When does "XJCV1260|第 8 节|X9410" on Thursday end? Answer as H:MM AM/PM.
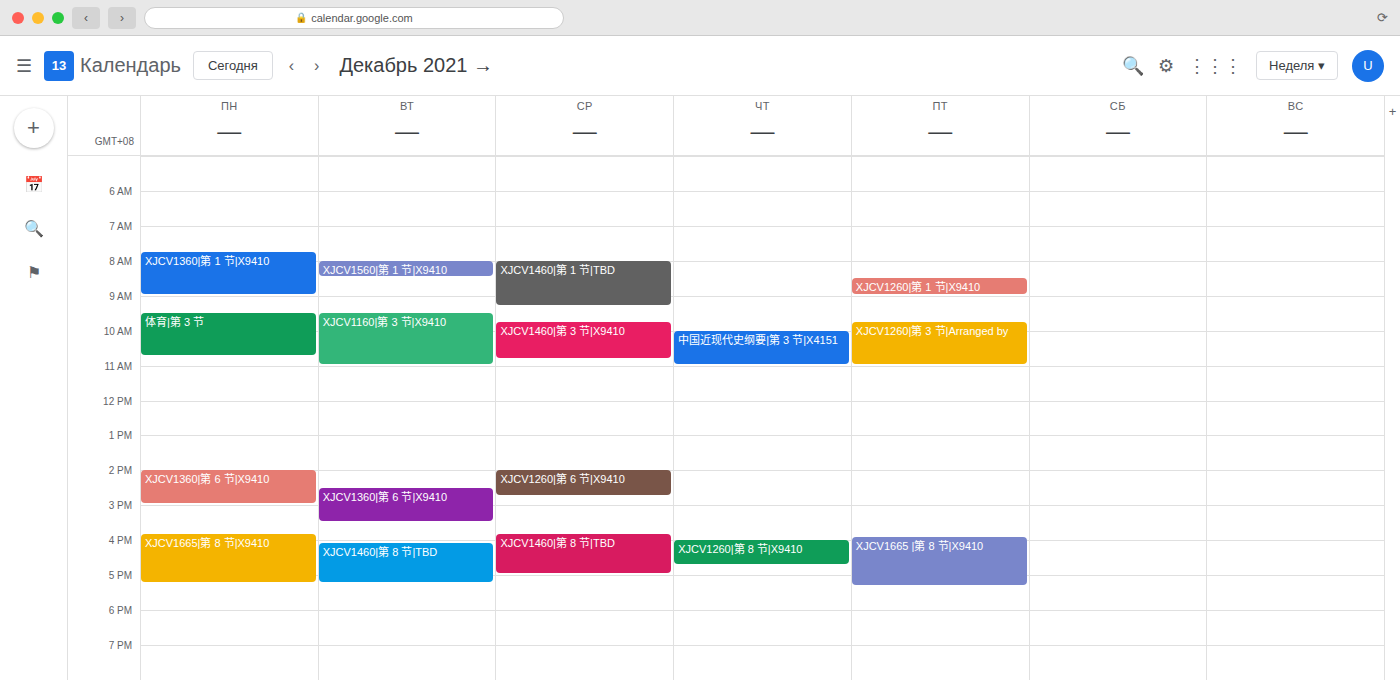
4:45 PM